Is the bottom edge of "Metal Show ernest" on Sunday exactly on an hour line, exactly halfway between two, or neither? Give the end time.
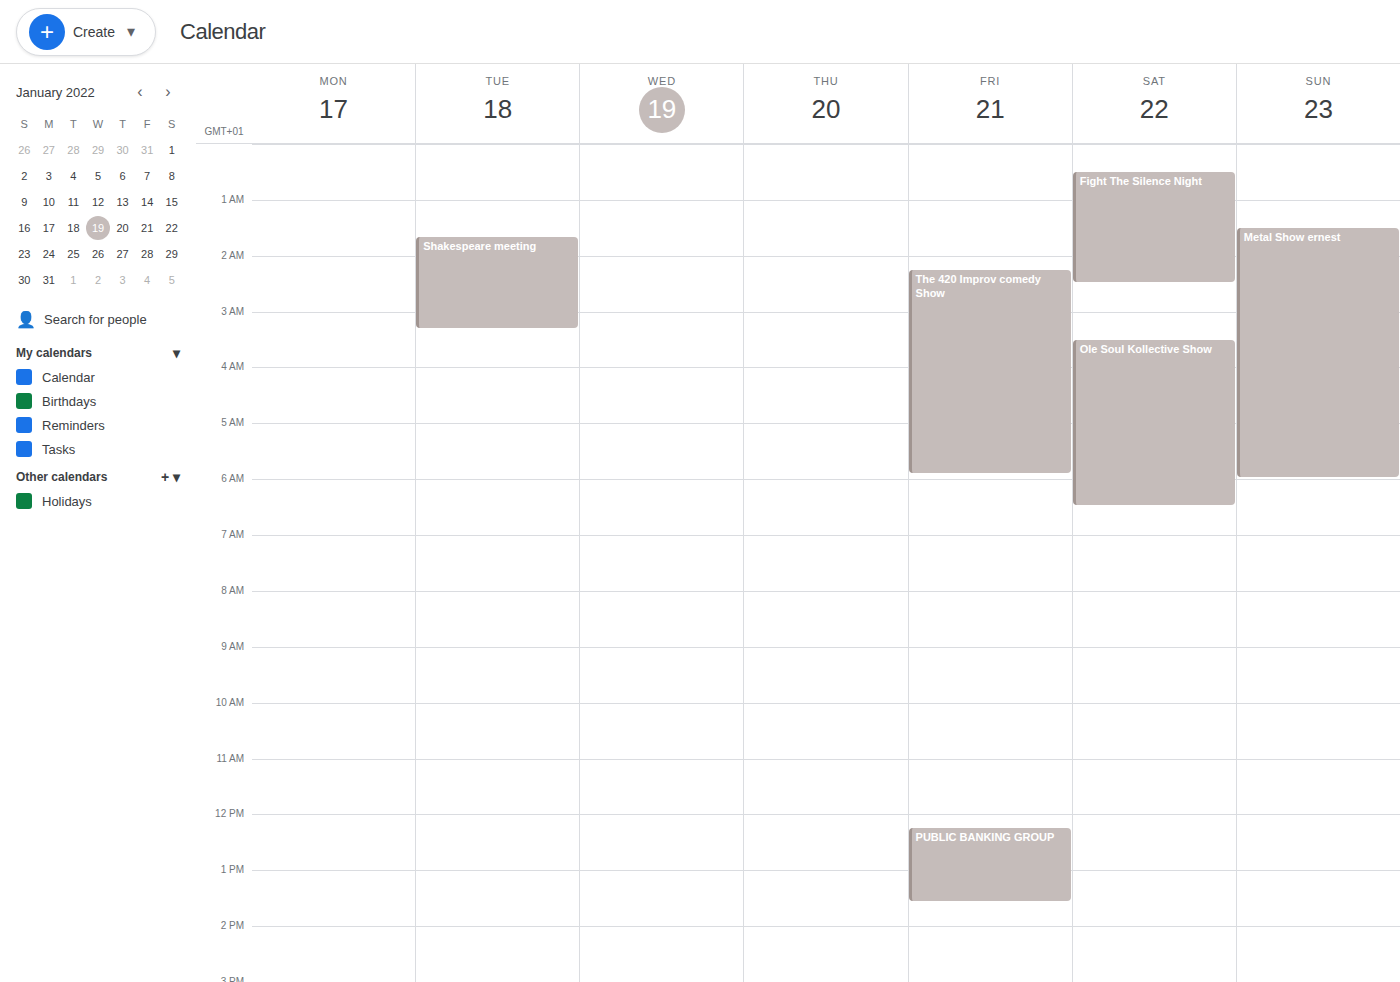
6:00 AM -- exactly on the 6 AM line.